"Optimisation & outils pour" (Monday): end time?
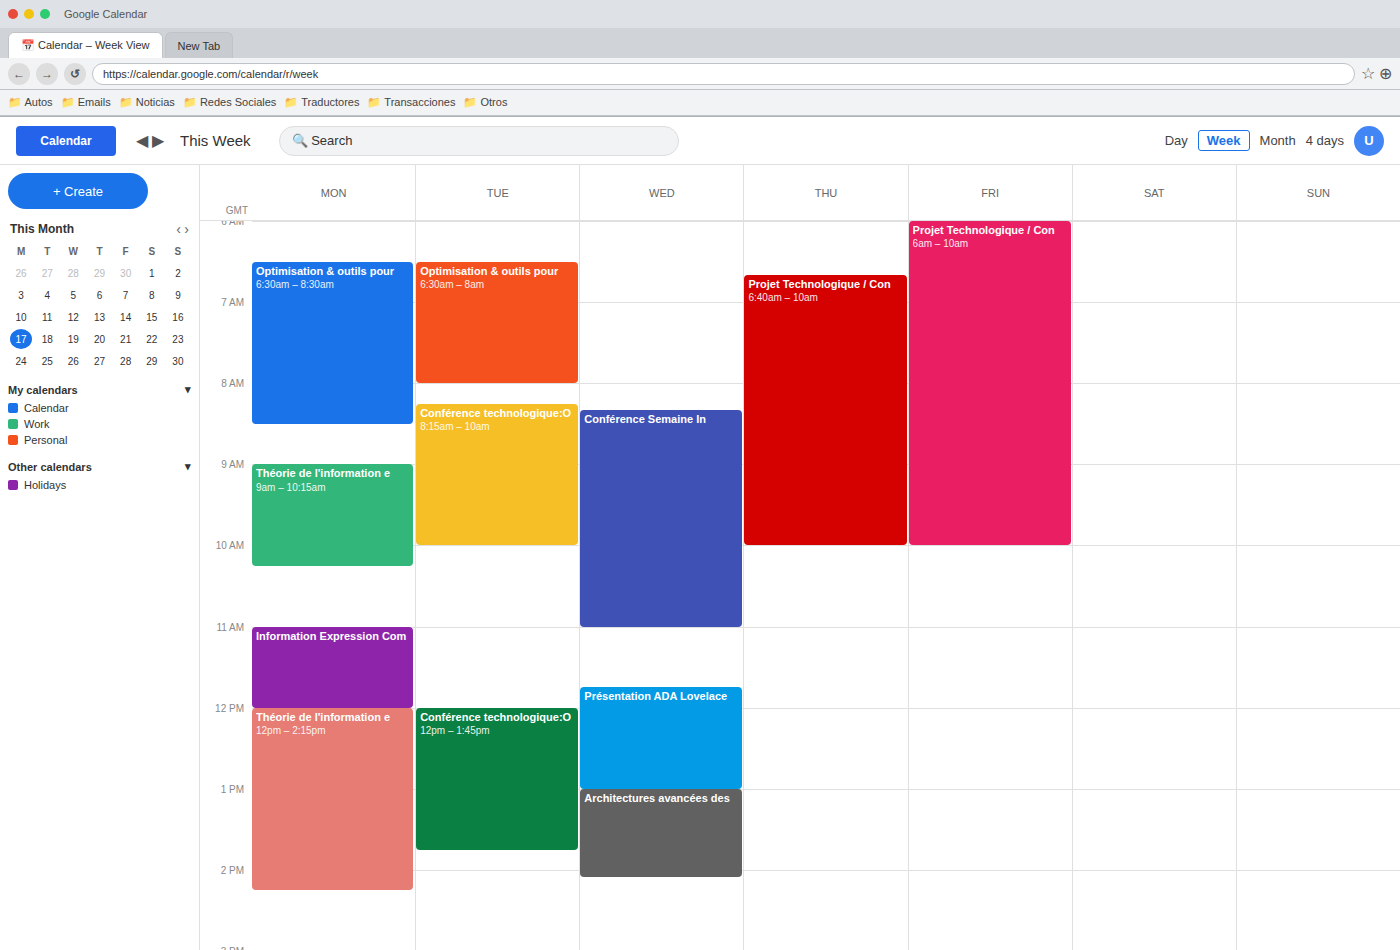
8:30 AM